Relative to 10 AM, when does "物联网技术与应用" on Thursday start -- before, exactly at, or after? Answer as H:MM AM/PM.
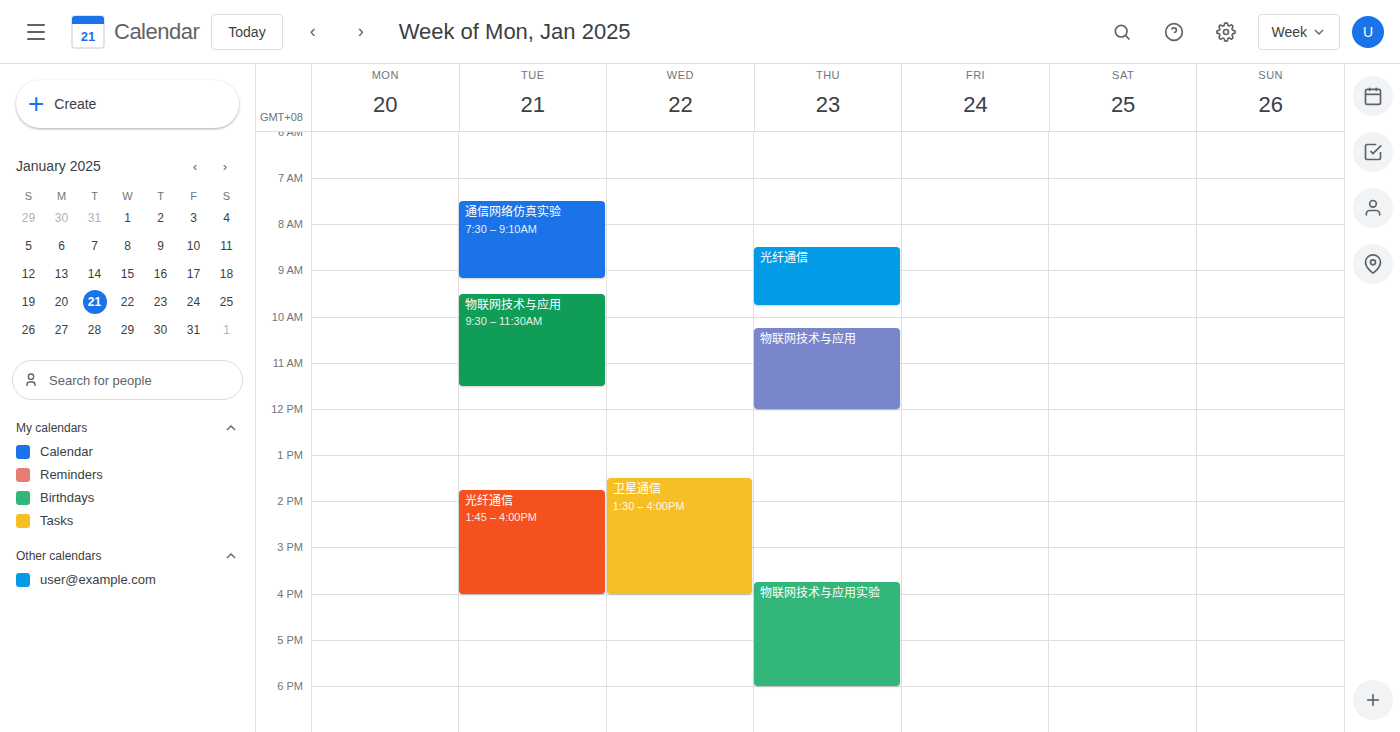
10:15 AM -- after 10 AM, 15 minutes below the 10 AM line.